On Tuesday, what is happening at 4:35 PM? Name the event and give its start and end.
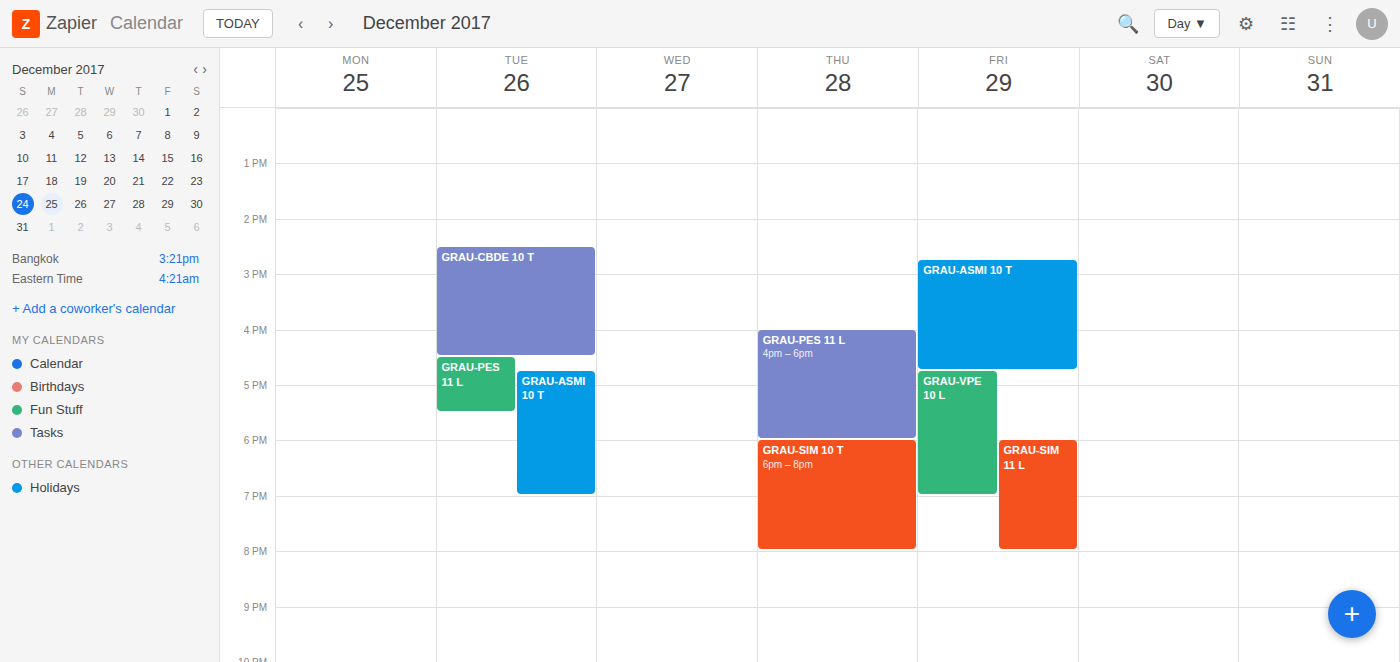
"GRAU-PES 11 L", 4:30 PM to 5:30 PM